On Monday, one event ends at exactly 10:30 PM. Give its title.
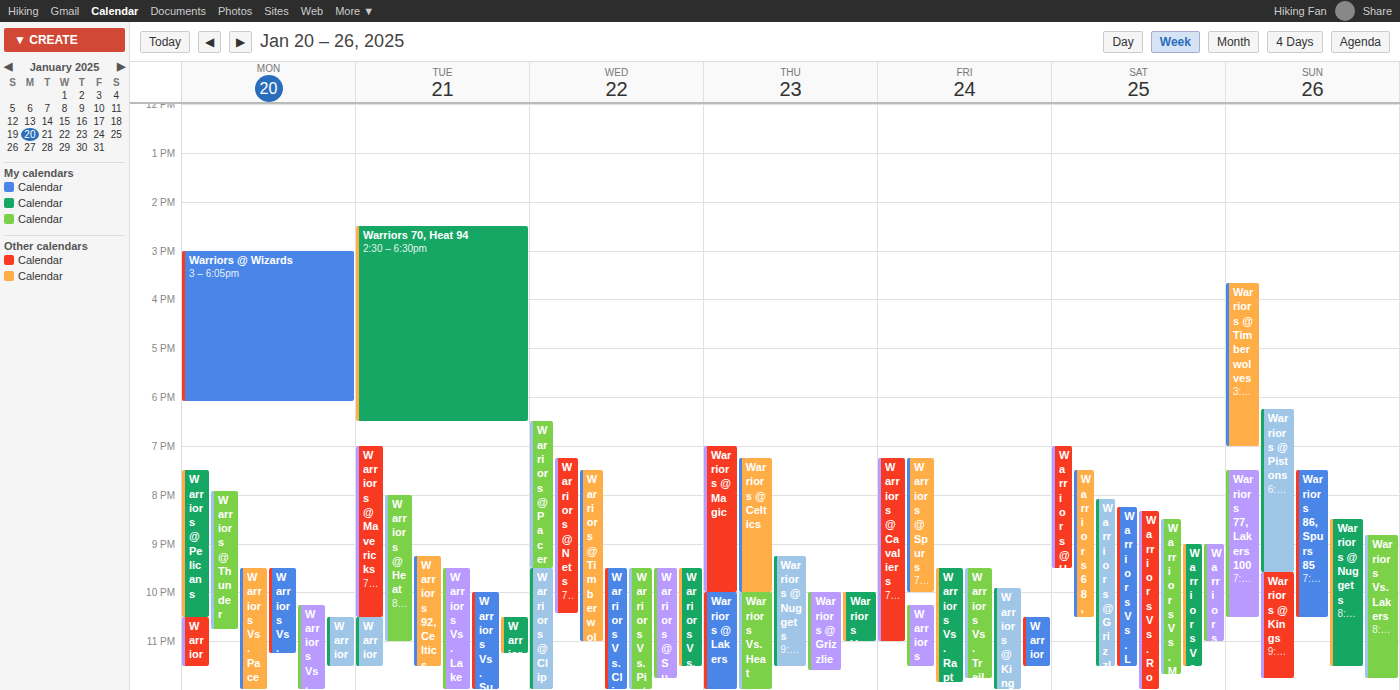
"Warriors @ Pelicans"